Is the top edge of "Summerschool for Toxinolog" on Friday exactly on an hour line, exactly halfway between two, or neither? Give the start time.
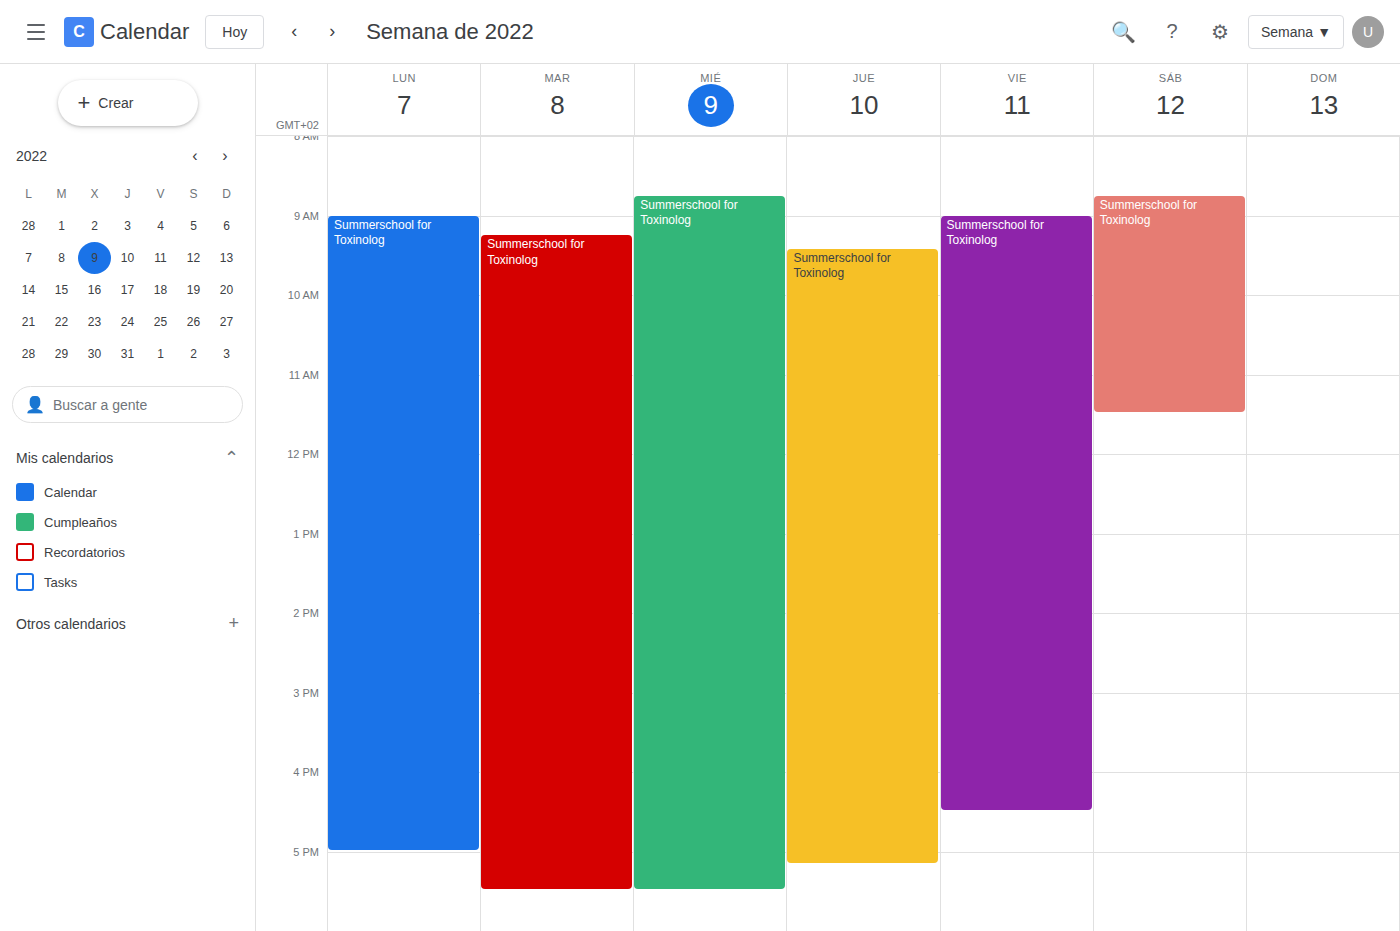
9:00 AM -- exactly on the 9 AM line.